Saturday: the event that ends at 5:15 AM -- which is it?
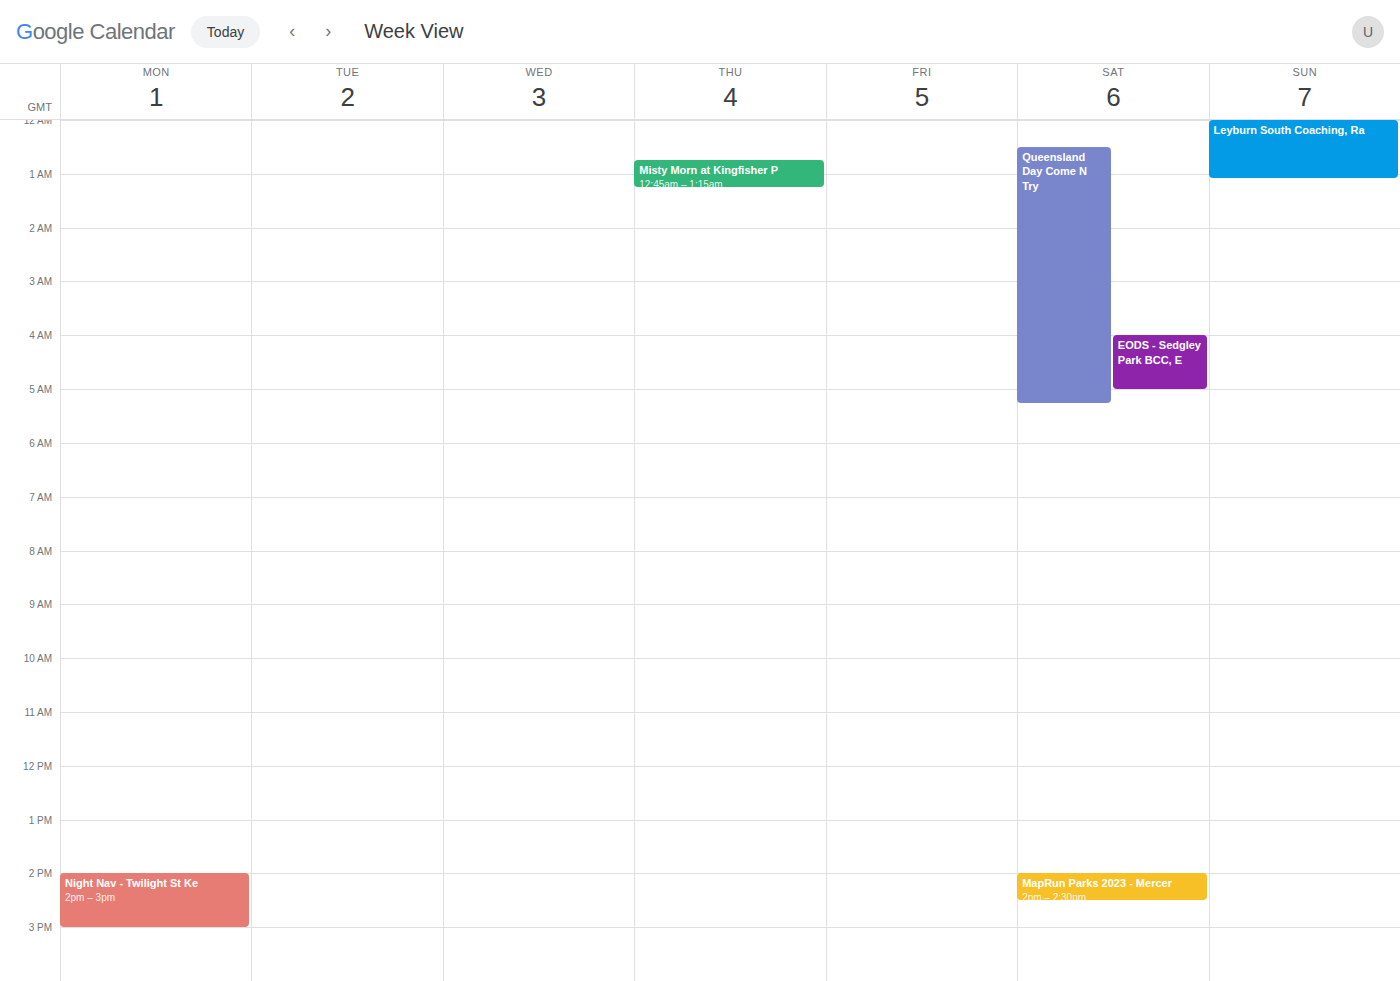
"Queensland Day Come N Try"